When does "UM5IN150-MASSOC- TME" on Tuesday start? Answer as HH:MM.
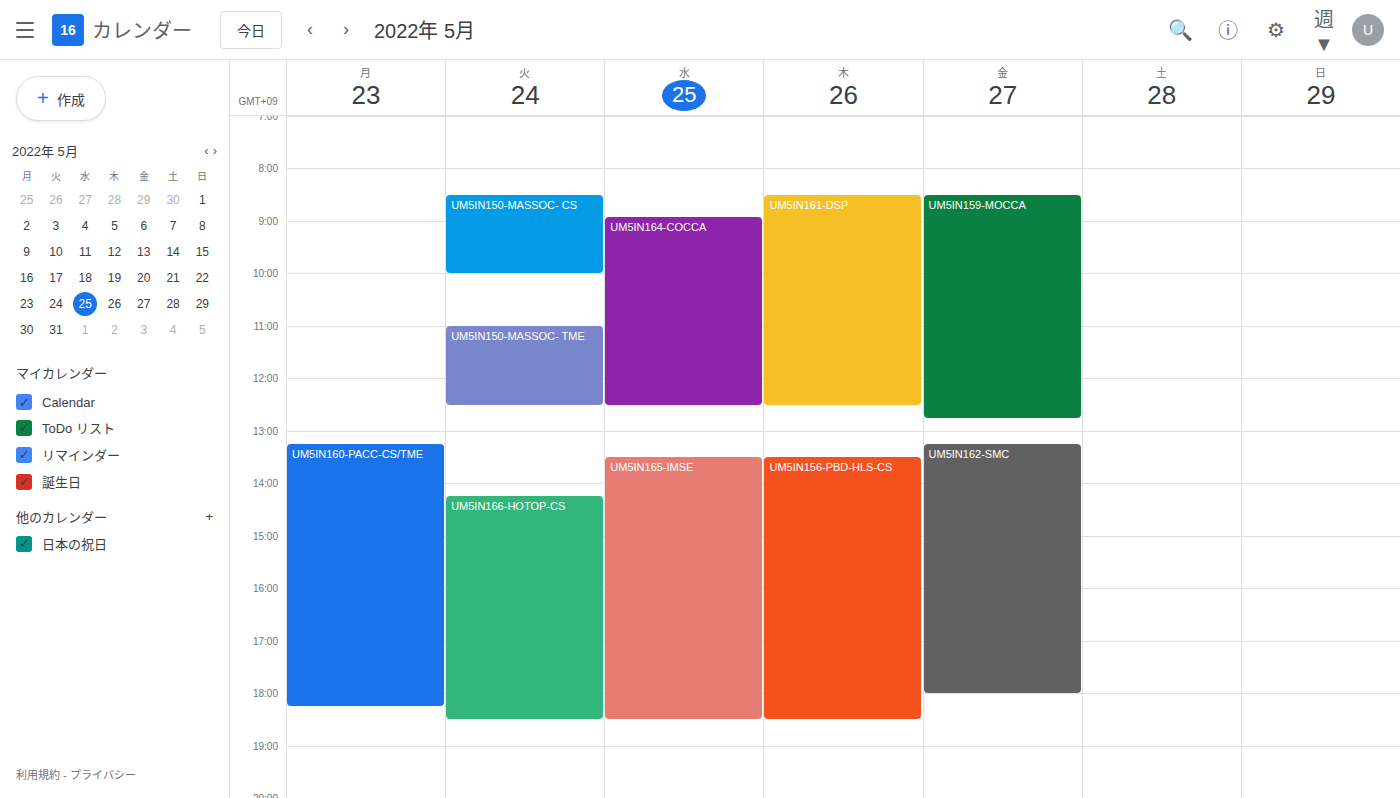
11:00